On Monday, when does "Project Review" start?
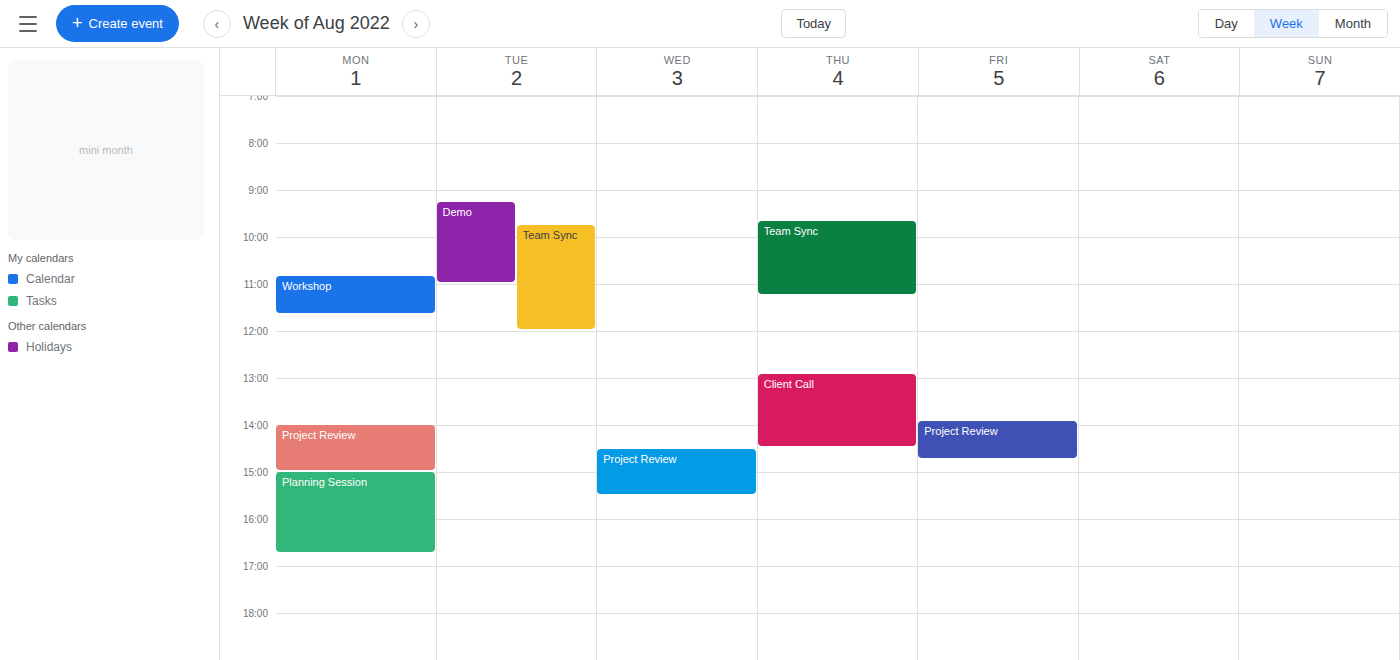
2:00 PM